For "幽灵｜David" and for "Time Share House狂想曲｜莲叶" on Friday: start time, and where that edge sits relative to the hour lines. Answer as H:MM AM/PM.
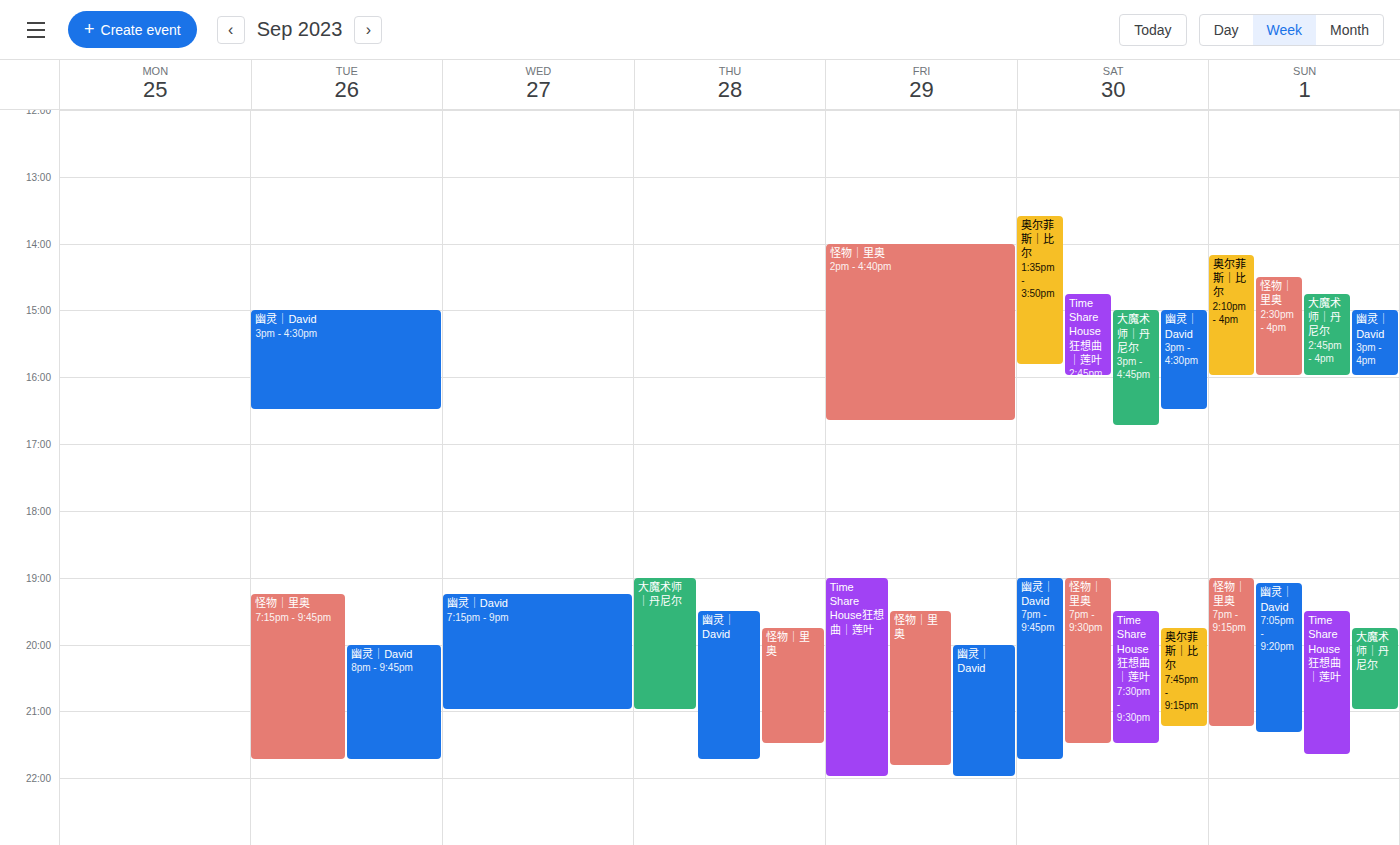
"幽灵｜David": 8:00 PM, exactly on the 8 PM line. "Time Share House狂想曲｜莲叶": 7:00 PM, exactly on the 7 PM line.